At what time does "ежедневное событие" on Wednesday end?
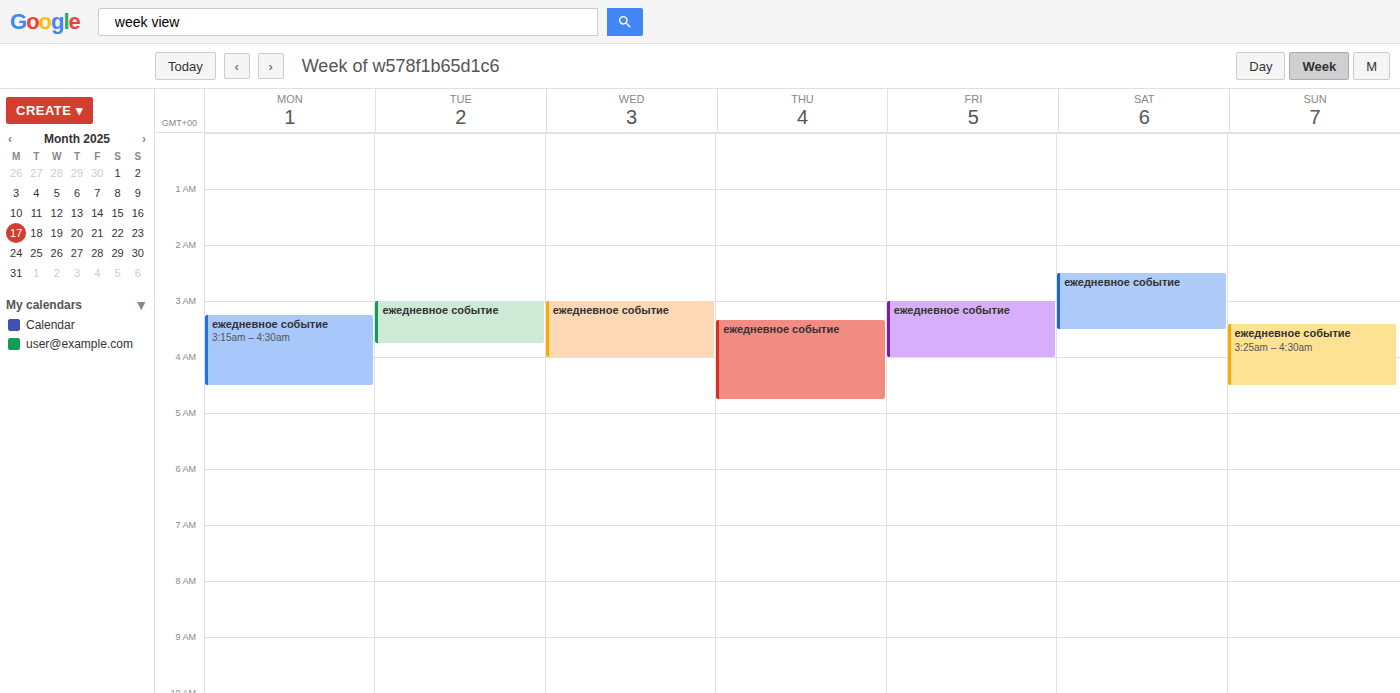
04:00